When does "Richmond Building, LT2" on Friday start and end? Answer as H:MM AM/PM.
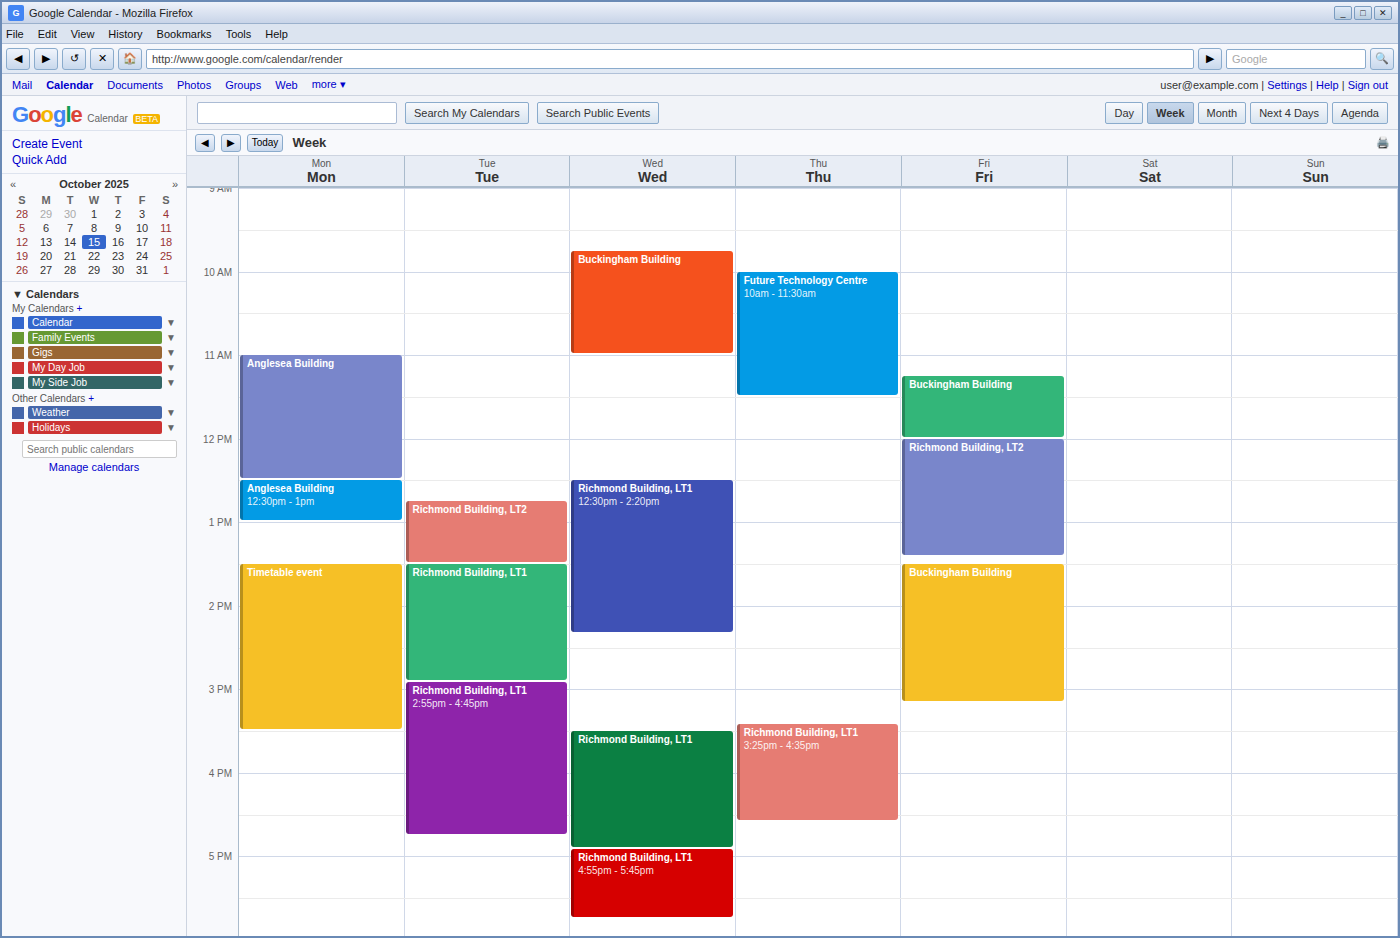
12:00 PM to 1:25 PM